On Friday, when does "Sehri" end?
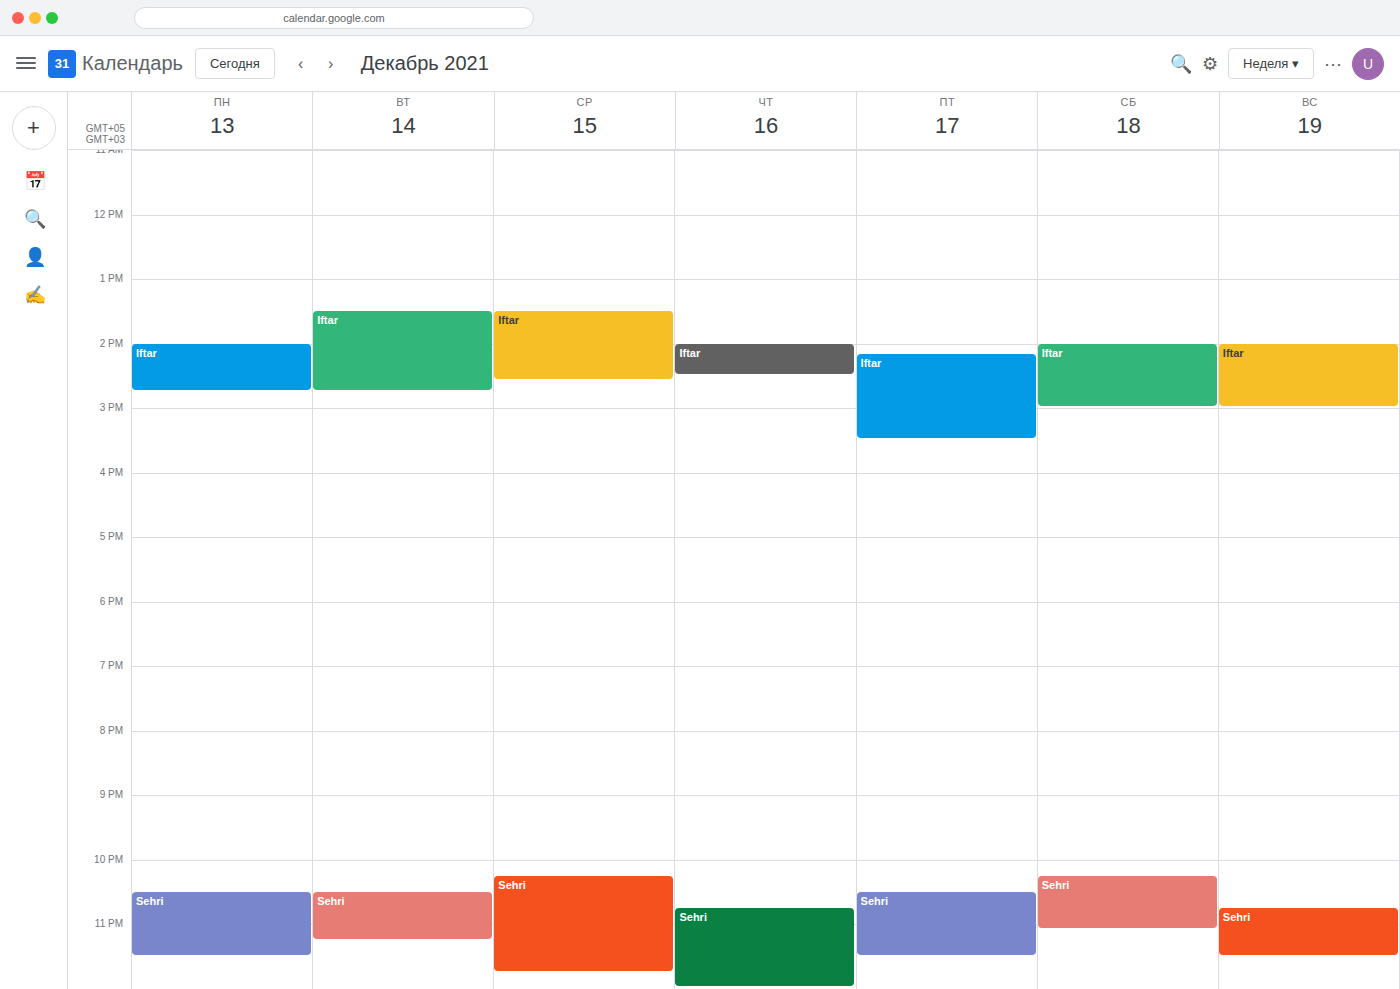
11:30 PM